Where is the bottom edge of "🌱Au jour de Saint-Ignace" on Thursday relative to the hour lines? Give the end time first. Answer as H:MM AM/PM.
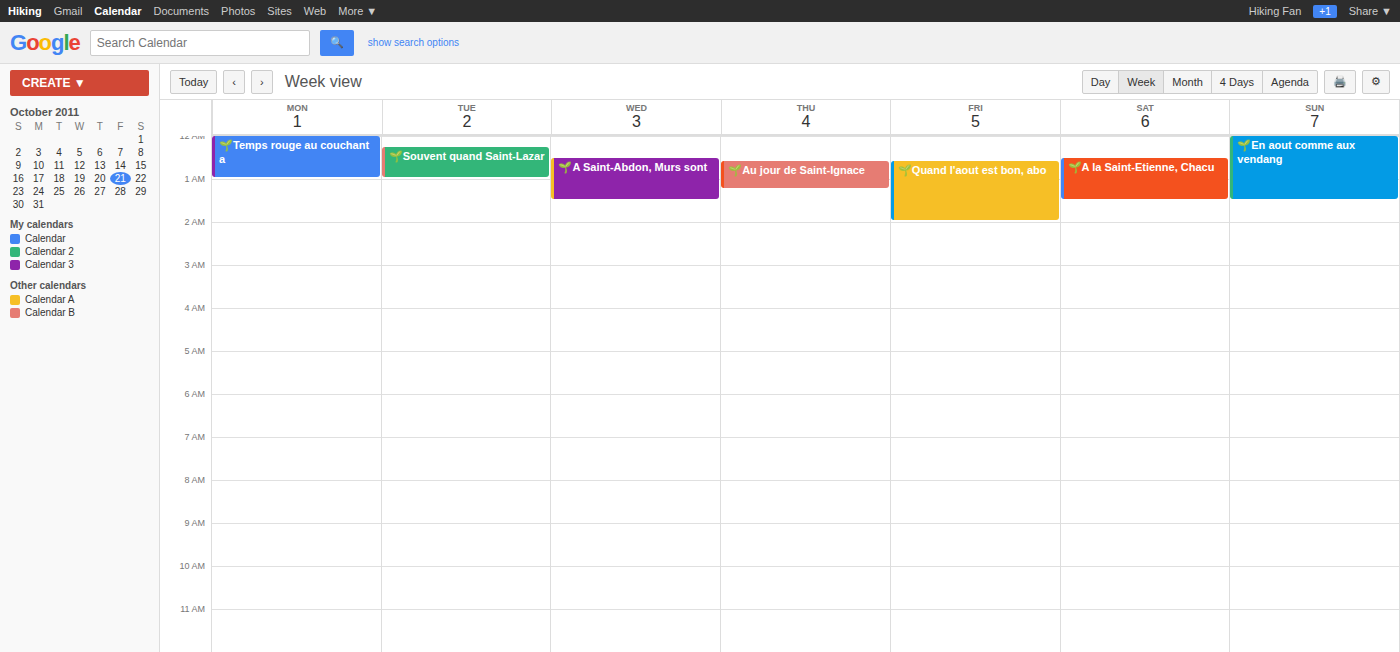
1:15 AM -- neither: a quarter of the way from the 1 AM line to the 2 AM line.